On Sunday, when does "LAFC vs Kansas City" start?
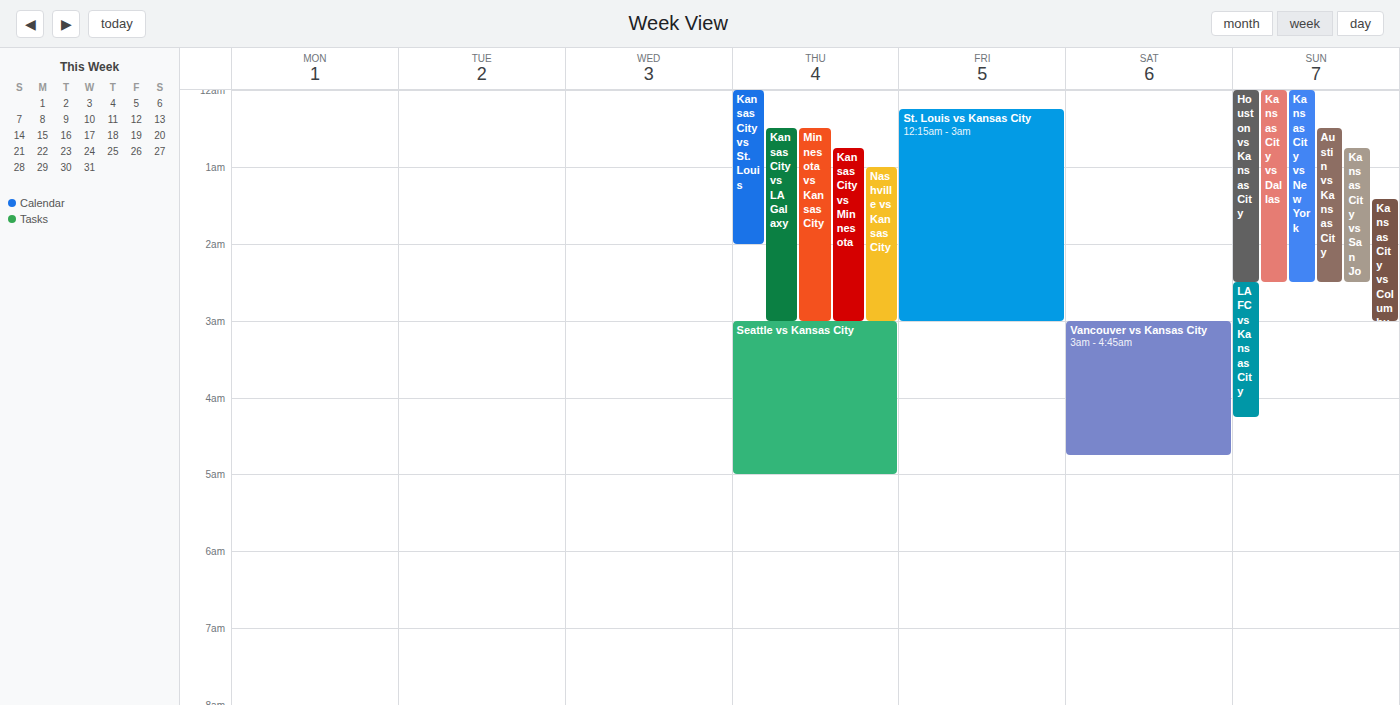
2:30 AM